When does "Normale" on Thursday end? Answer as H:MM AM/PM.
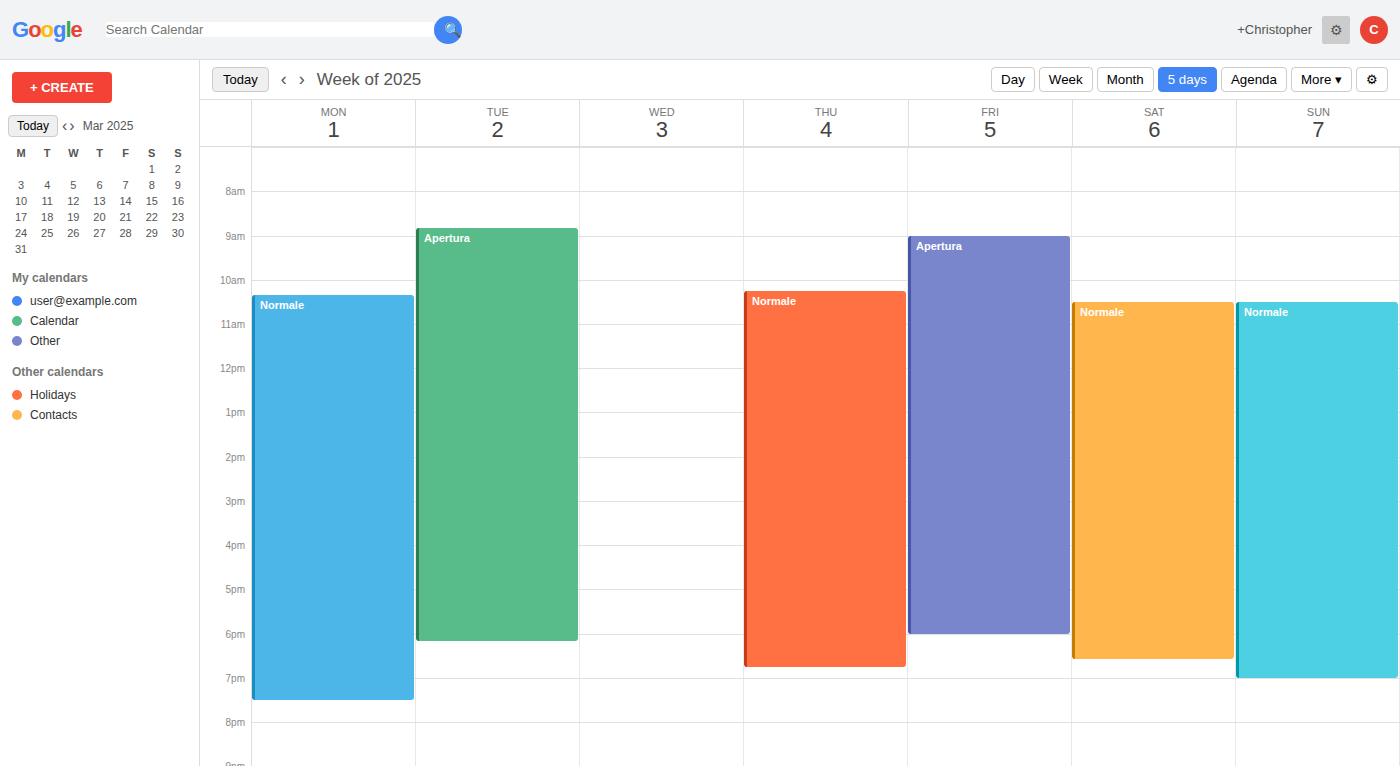
6:45 PM